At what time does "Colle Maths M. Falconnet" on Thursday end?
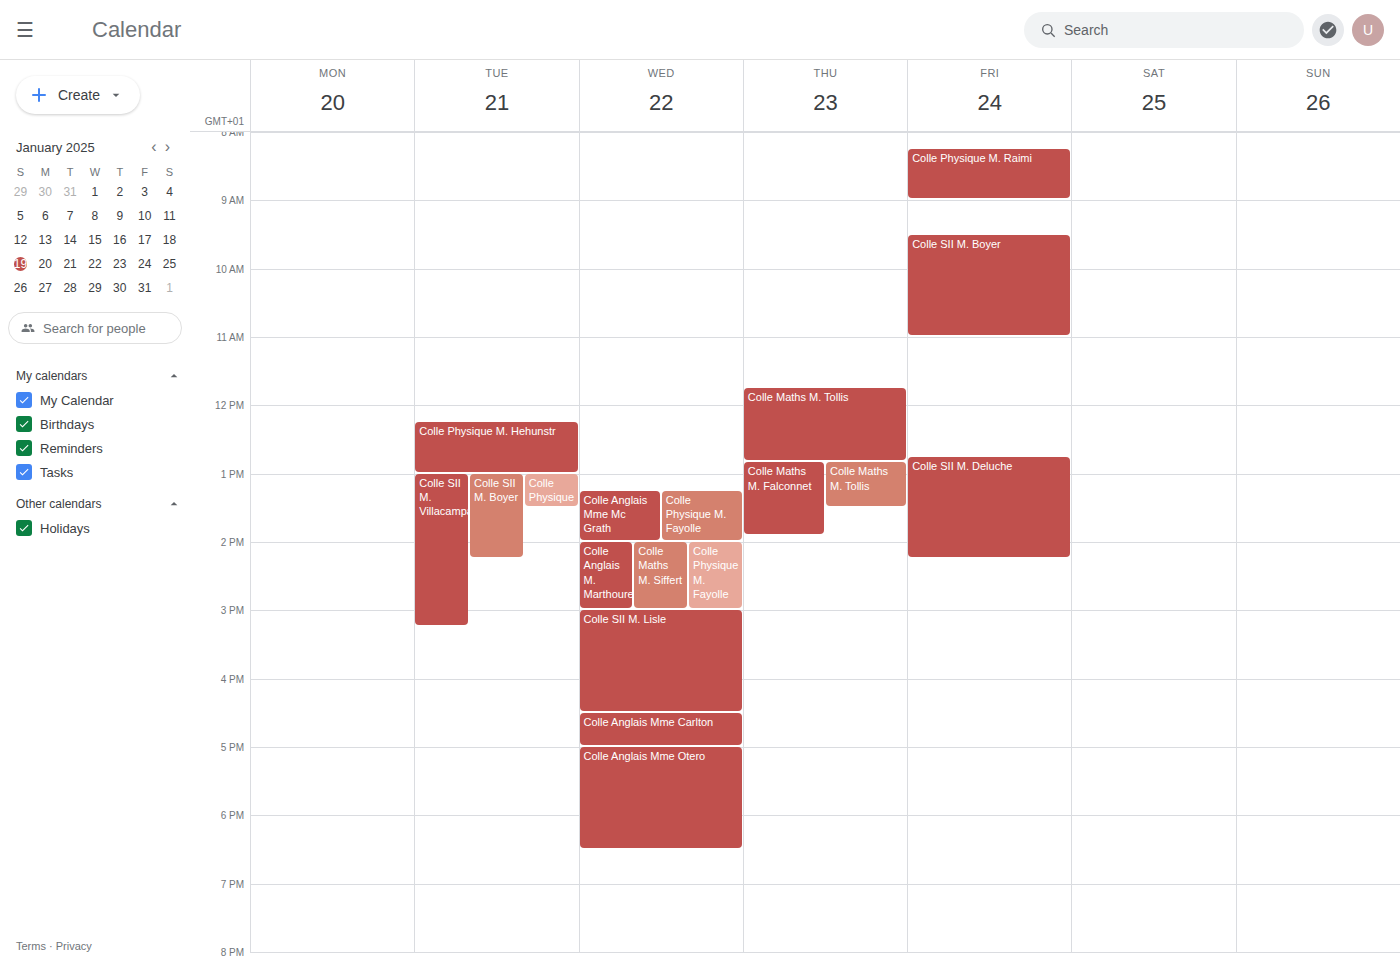
1:55 PM